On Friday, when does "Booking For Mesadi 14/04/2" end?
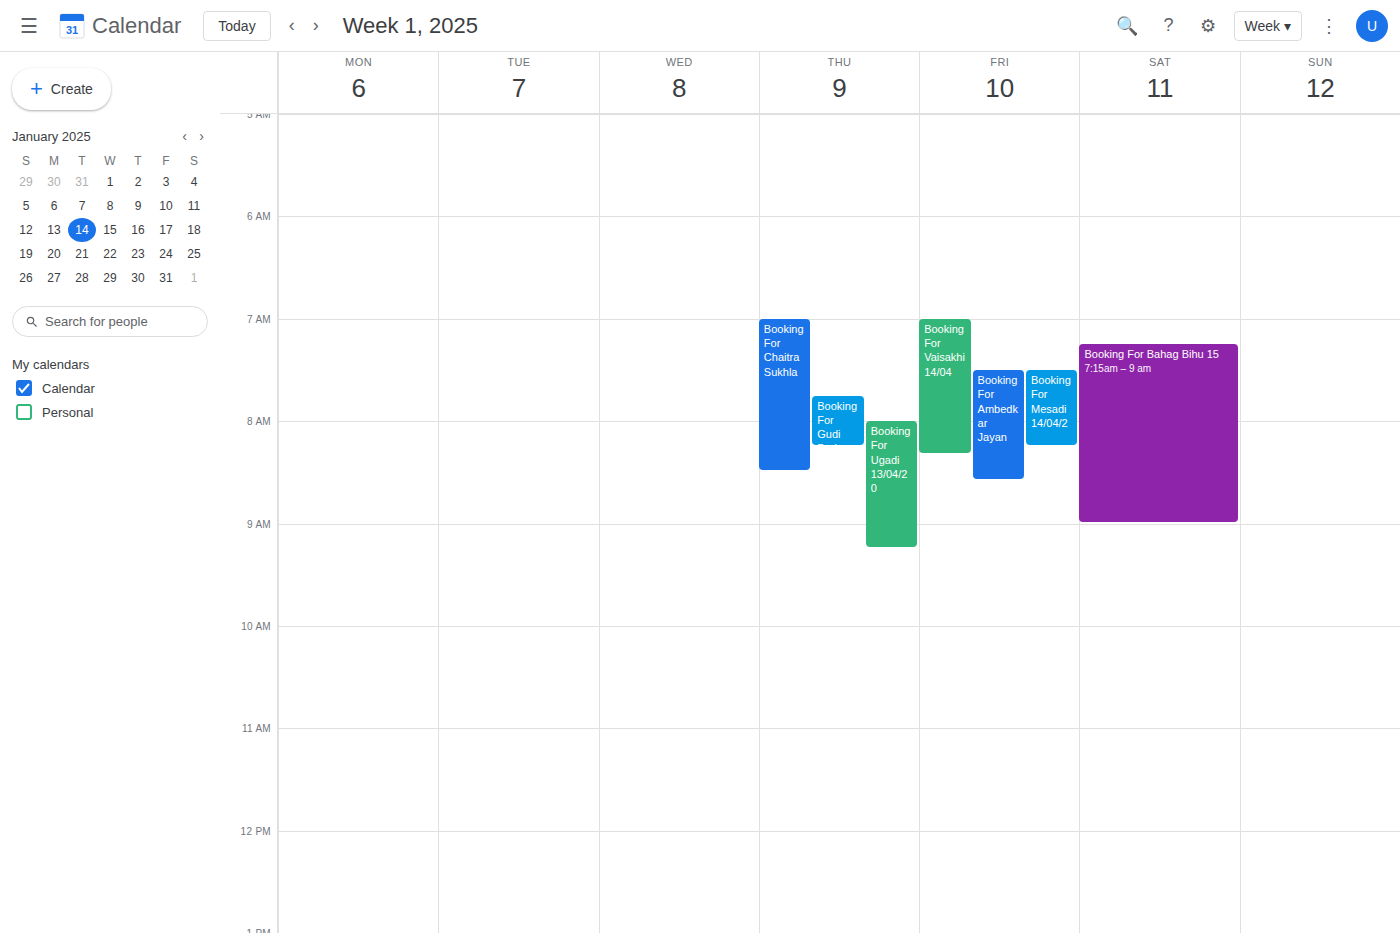
08:15